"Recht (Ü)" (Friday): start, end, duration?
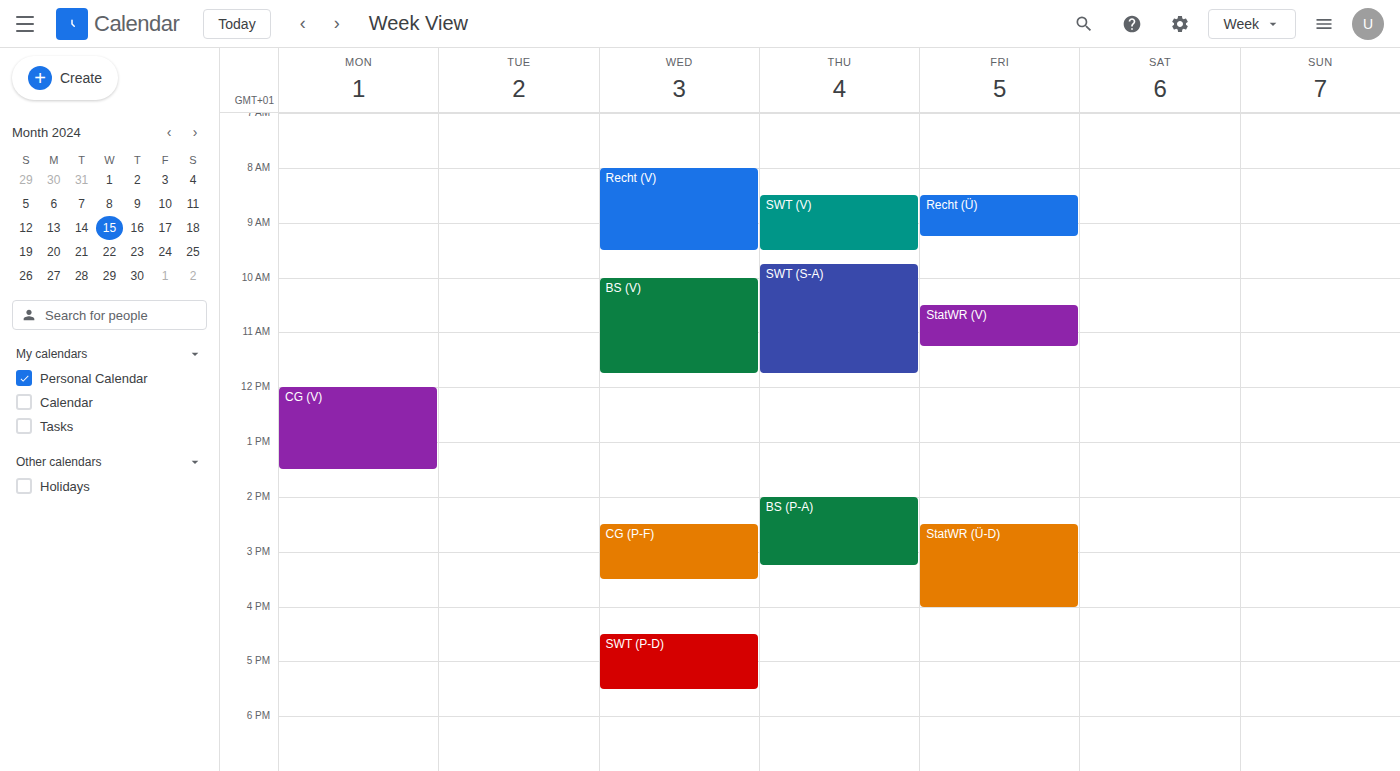
08:30 to 09:15, 45 minutes